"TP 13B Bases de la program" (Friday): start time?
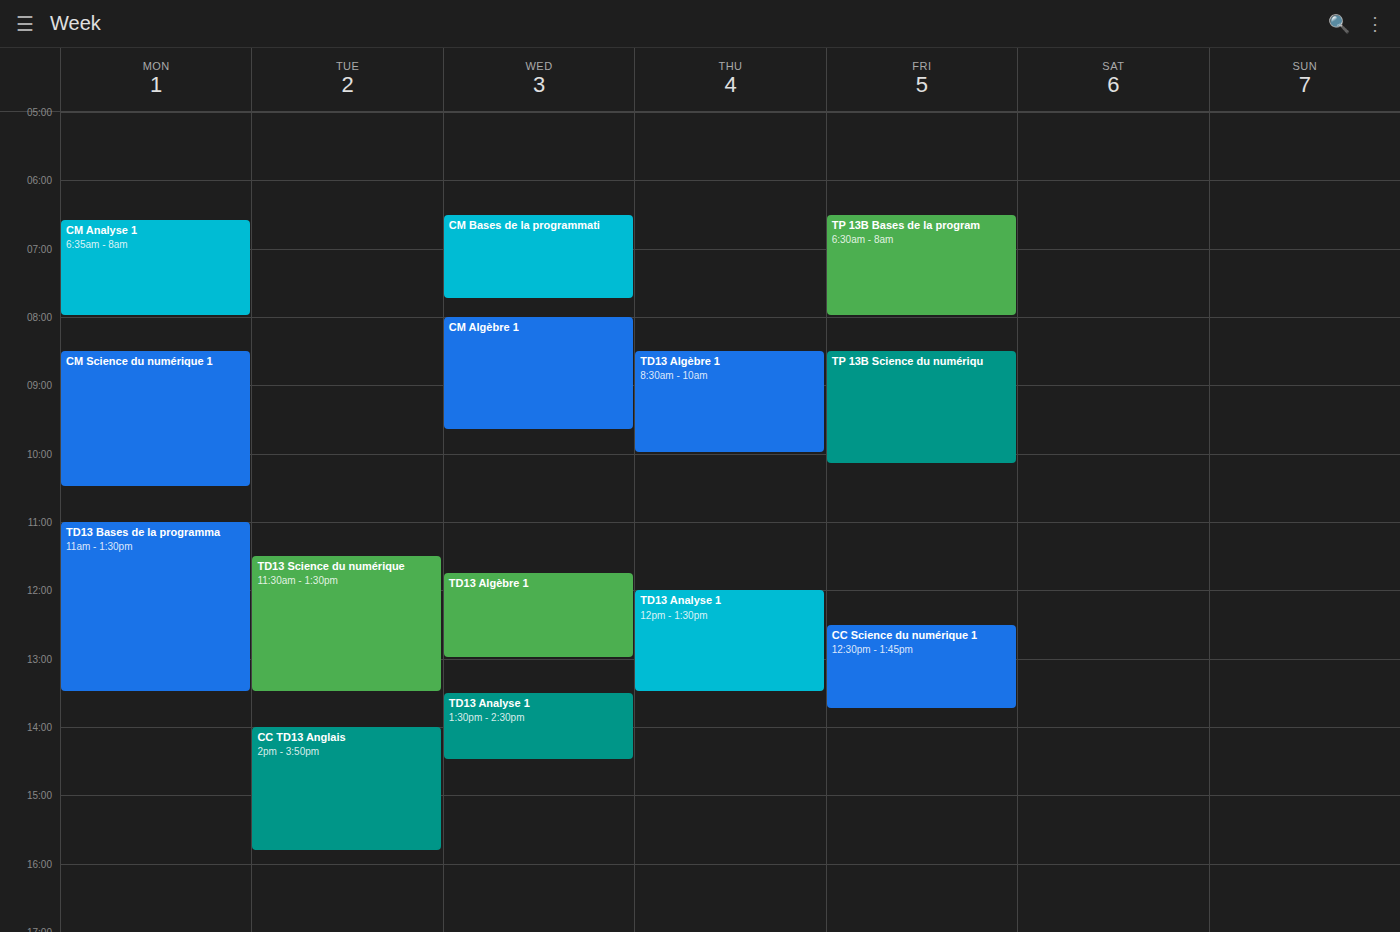
6:30 AM